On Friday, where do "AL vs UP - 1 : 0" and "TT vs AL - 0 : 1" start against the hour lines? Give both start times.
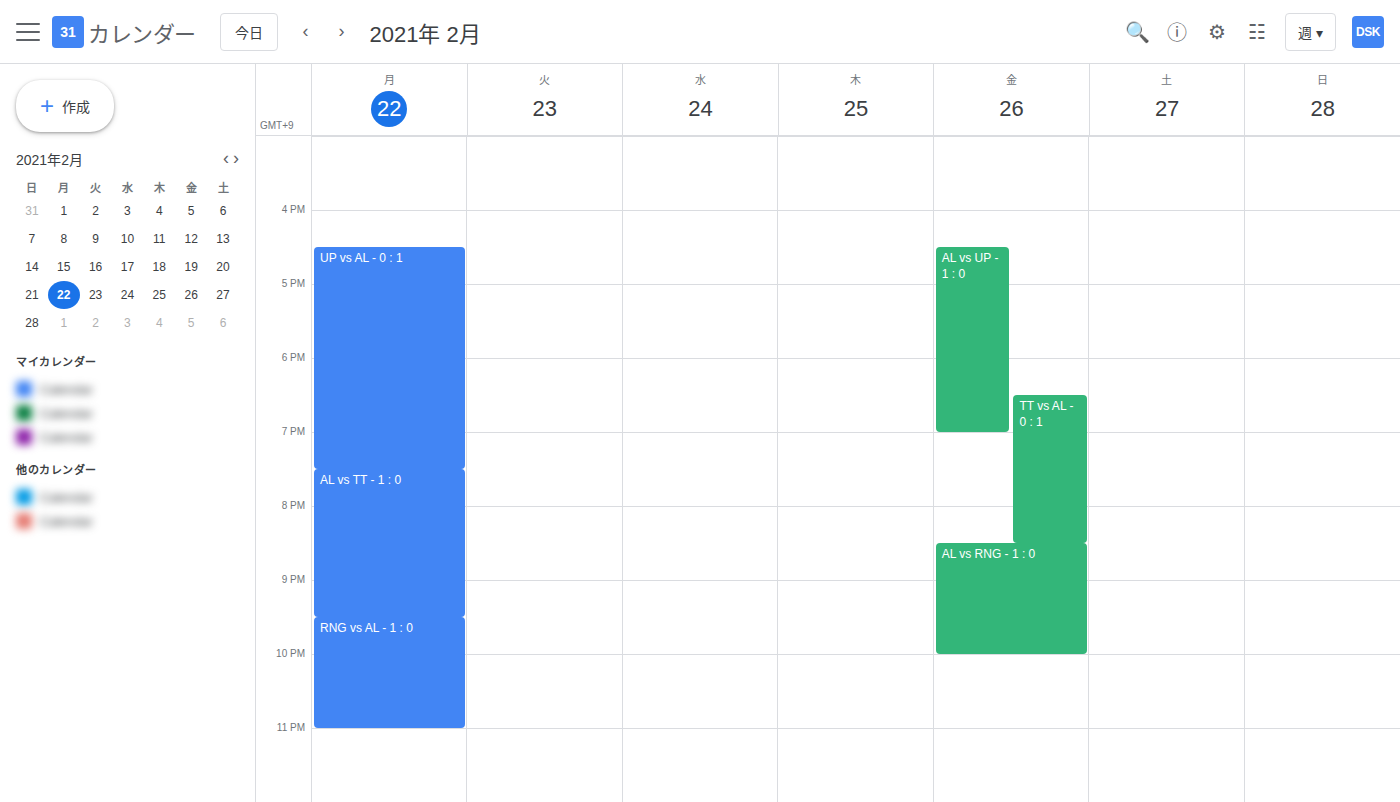
"AL vs UP - 1 : 0": 4:30 PM, halfway between the 4 PM and 5 PM lines. "TT vs AL - 0 : 1": 6:30 PM, halfway between the 6 PM and 7 PM lines.